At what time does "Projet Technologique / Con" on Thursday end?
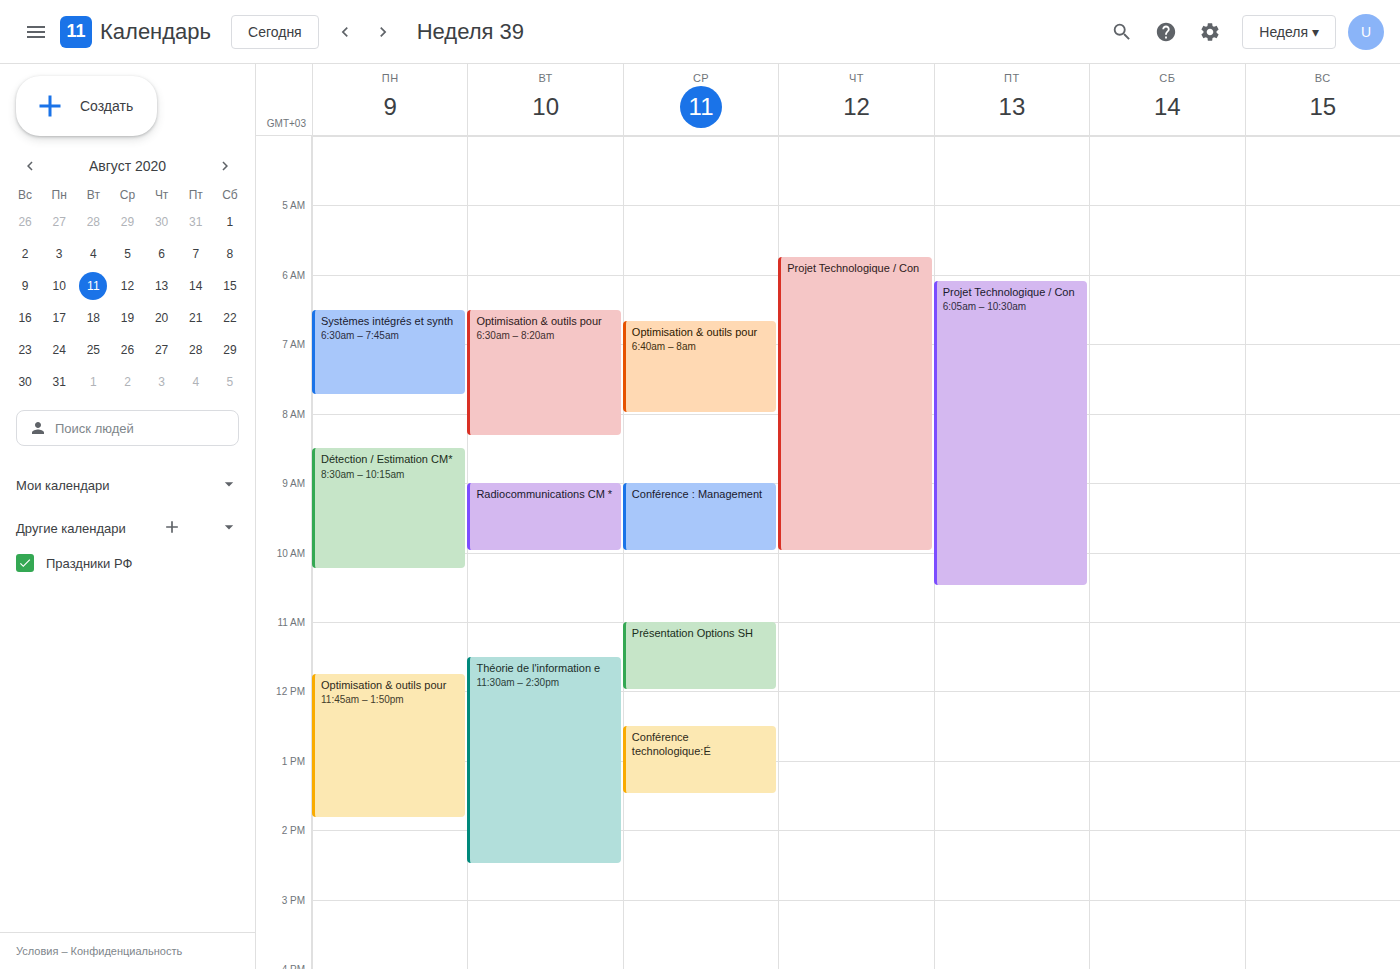
10:00 AM